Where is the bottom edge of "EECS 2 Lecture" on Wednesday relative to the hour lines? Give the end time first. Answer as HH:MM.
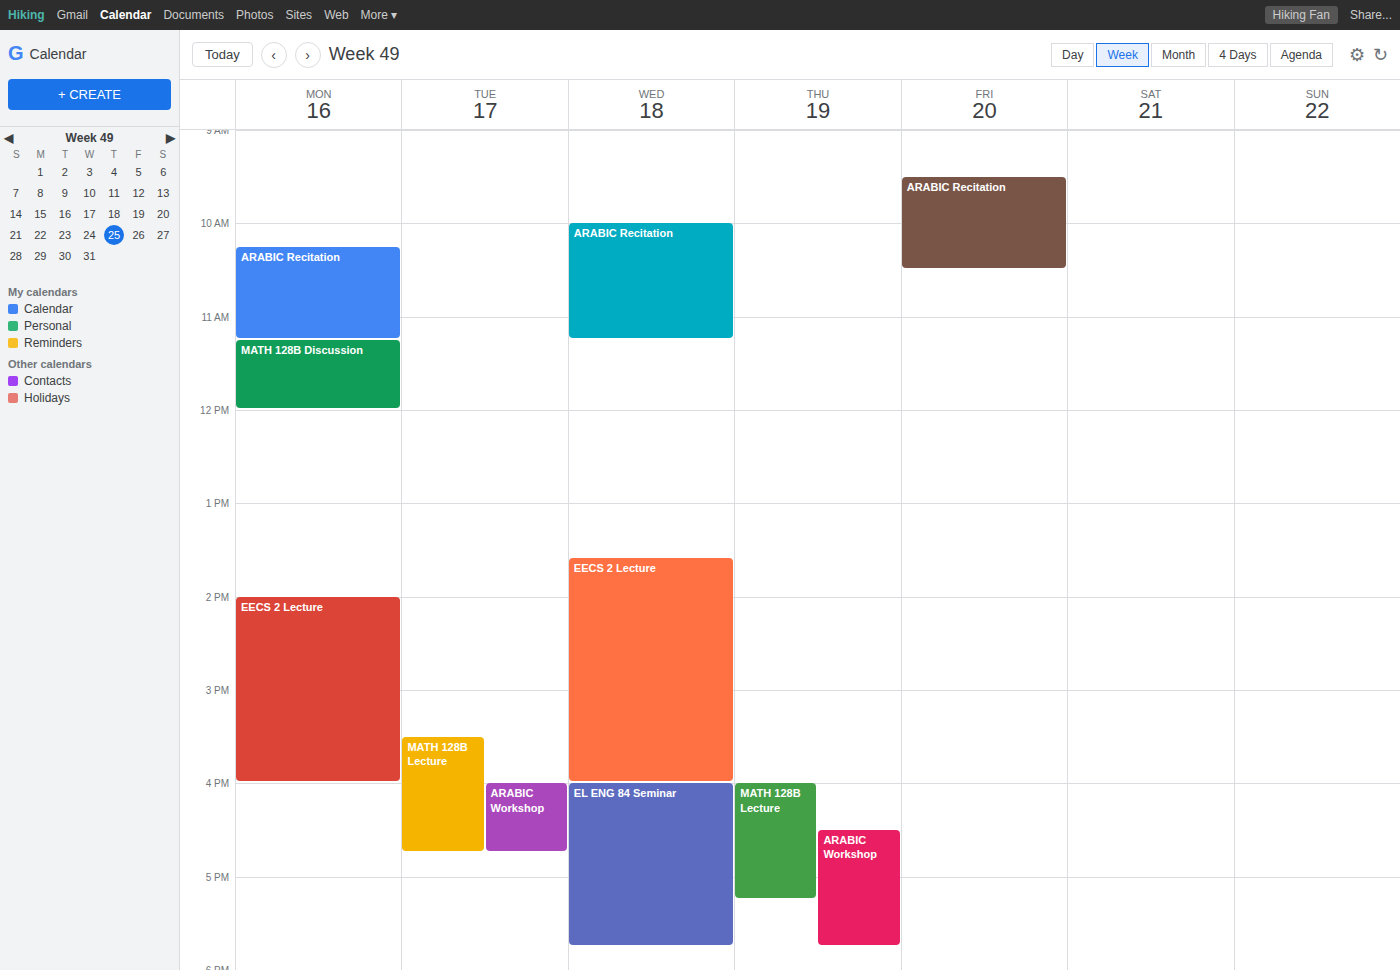
16:00 -- exactly on the 16:00 line.